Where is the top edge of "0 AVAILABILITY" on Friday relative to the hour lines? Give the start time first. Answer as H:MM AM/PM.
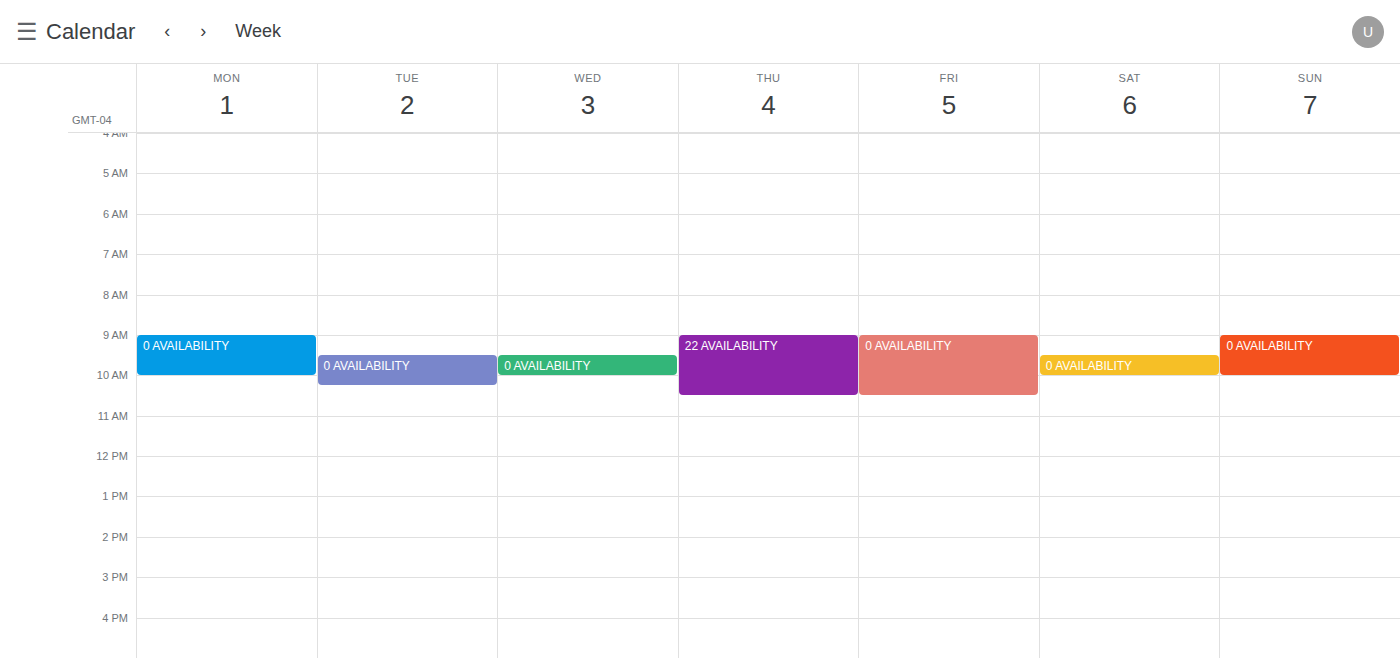
9:00 AM -- exactly on the 9 AM line.